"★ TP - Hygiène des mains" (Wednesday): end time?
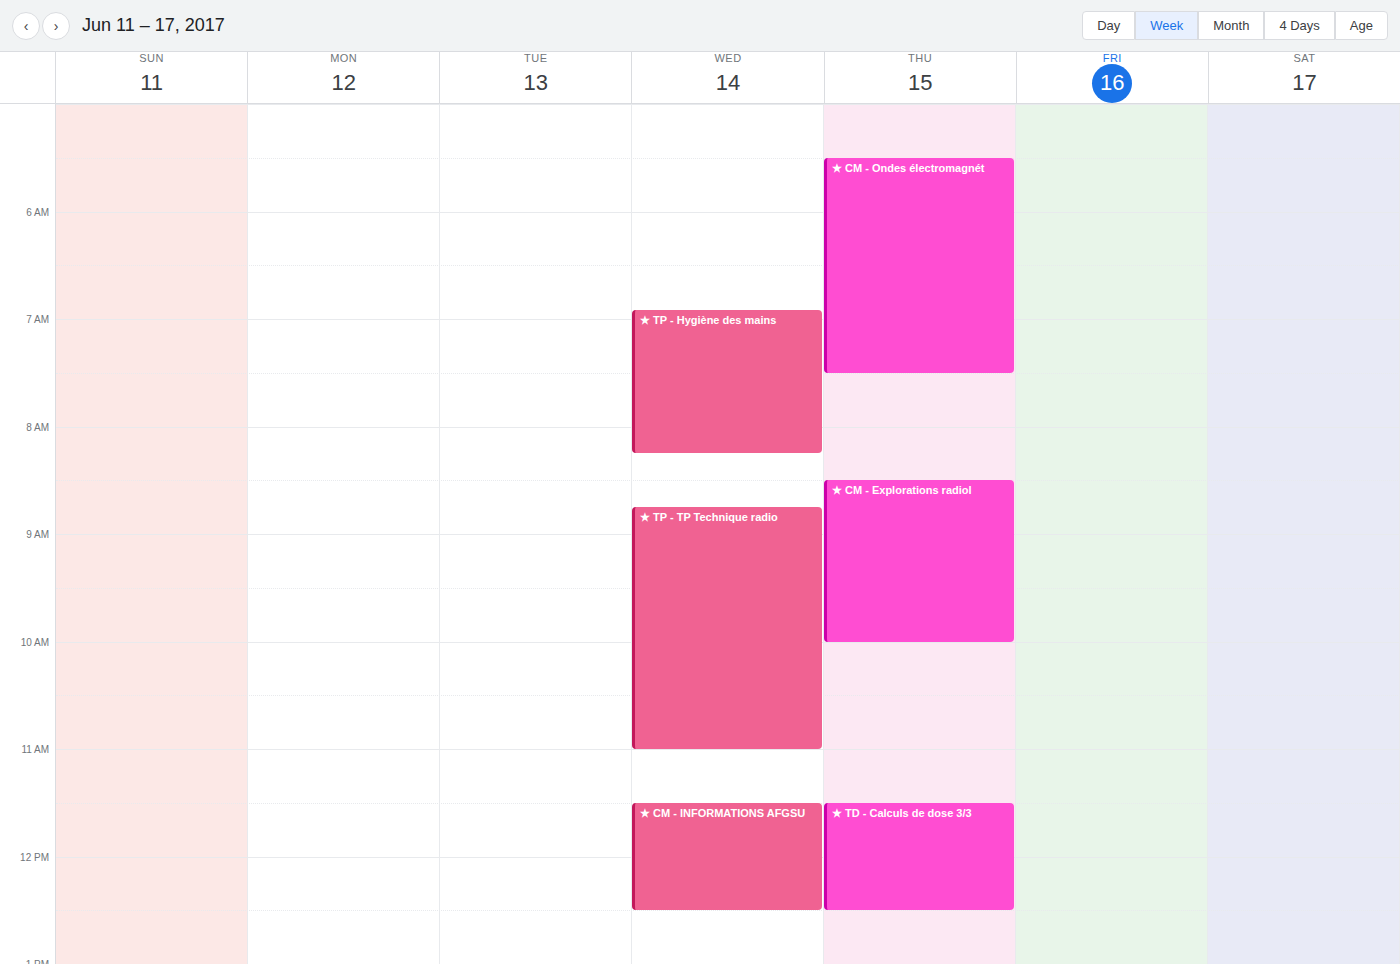
8:15 AM